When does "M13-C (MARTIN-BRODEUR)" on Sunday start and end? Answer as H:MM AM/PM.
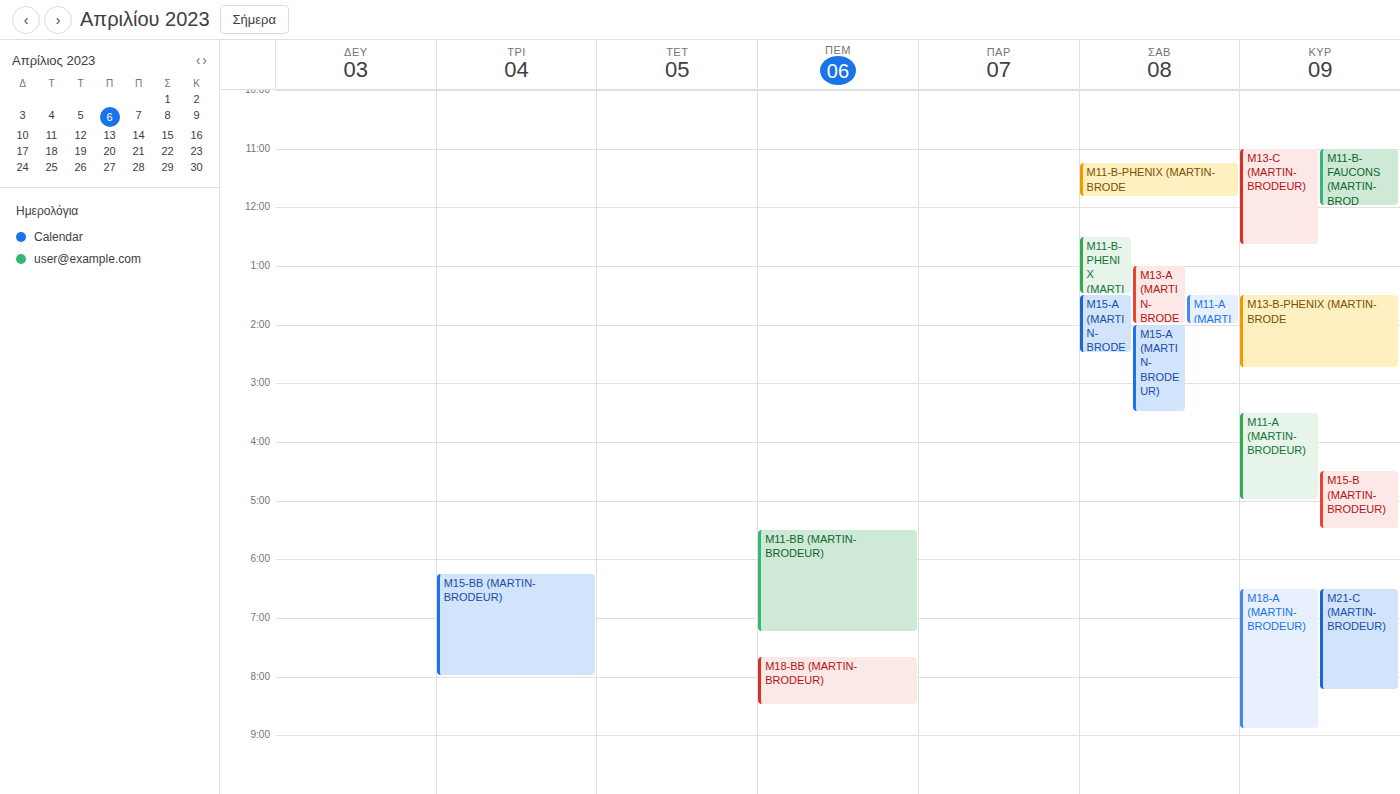
11:00 AM to 12:40 PM